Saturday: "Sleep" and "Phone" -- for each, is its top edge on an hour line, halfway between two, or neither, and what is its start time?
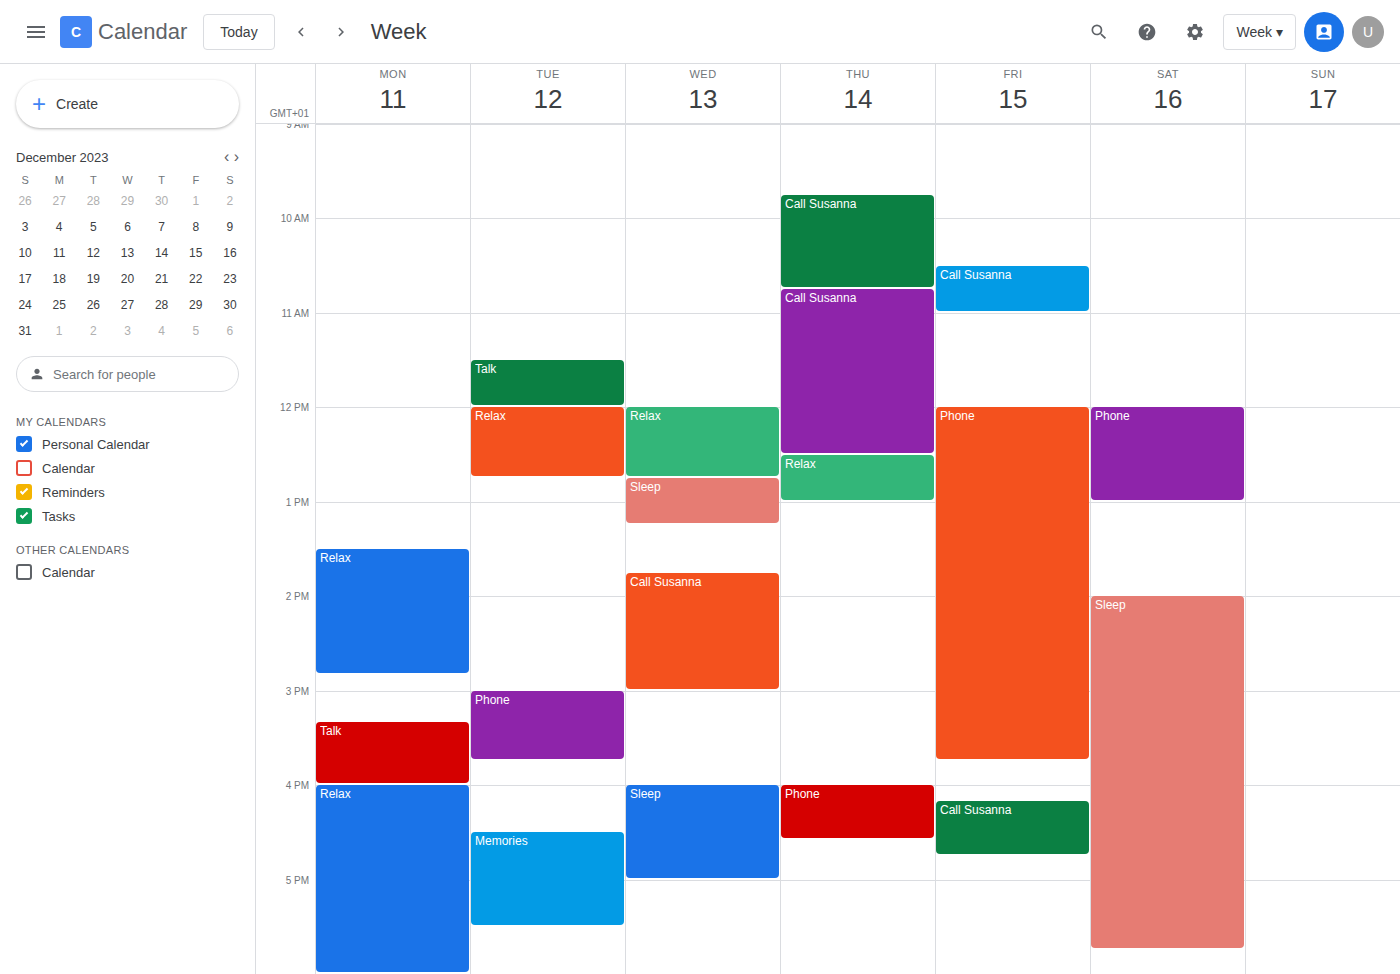
"Sleep": 2:00 PM, exactly on the 2 PM line. "Phone": 12:00 PM, exactly on the 12 PM line.